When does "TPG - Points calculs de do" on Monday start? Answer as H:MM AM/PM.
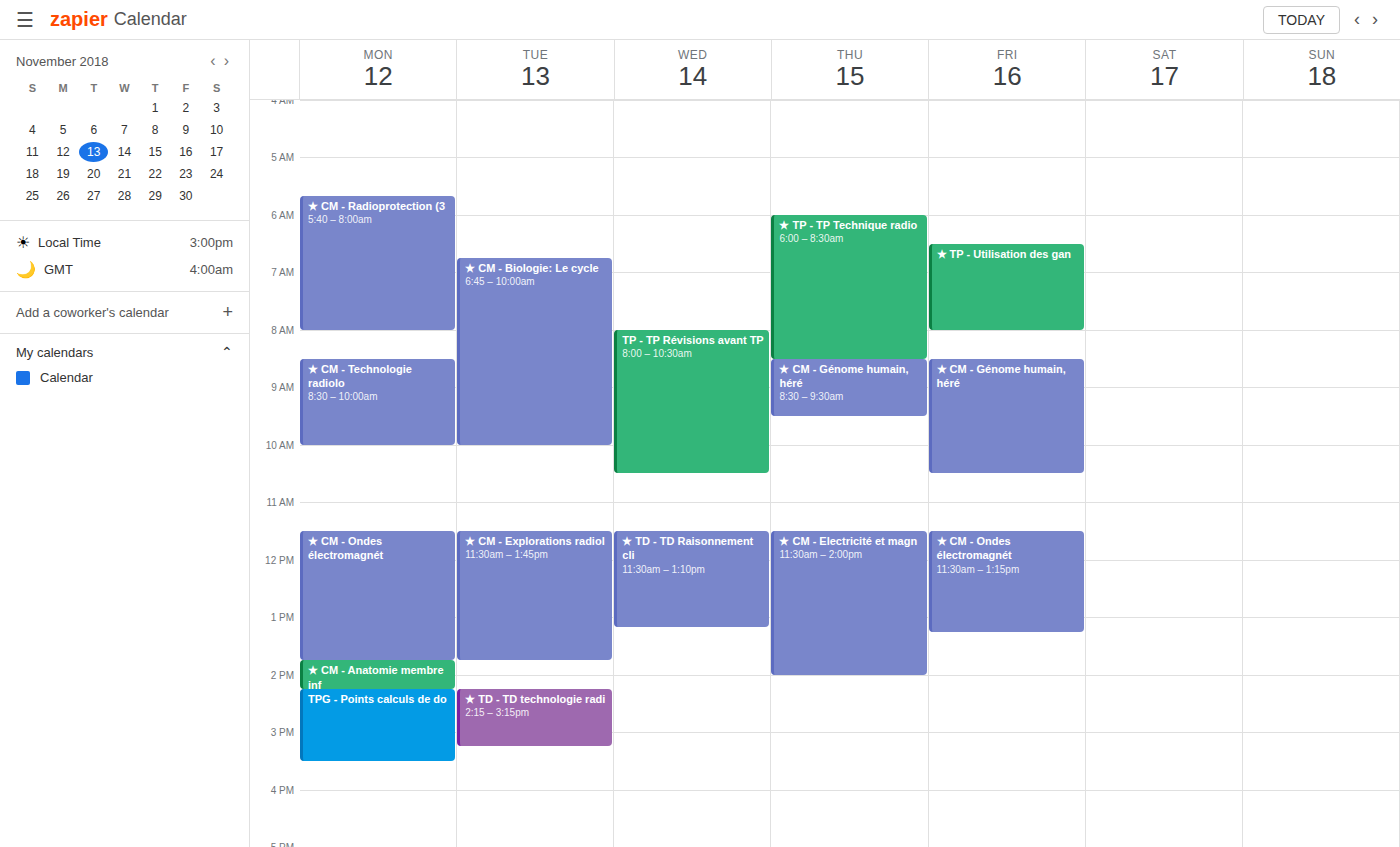
2:15 PM